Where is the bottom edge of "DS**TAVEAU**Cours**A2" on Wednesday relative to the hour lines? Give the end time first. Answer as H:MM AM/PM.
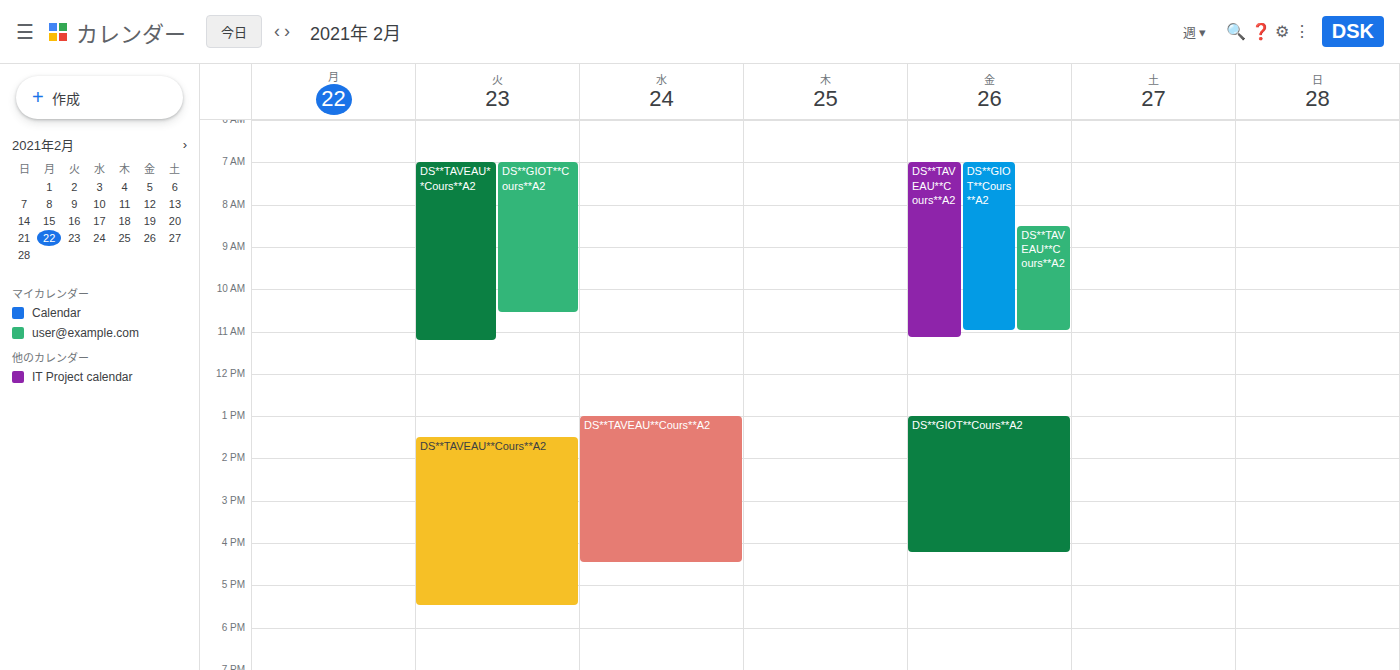
4:30 PM -- halfway between the 4 PM and 5 PM lines.